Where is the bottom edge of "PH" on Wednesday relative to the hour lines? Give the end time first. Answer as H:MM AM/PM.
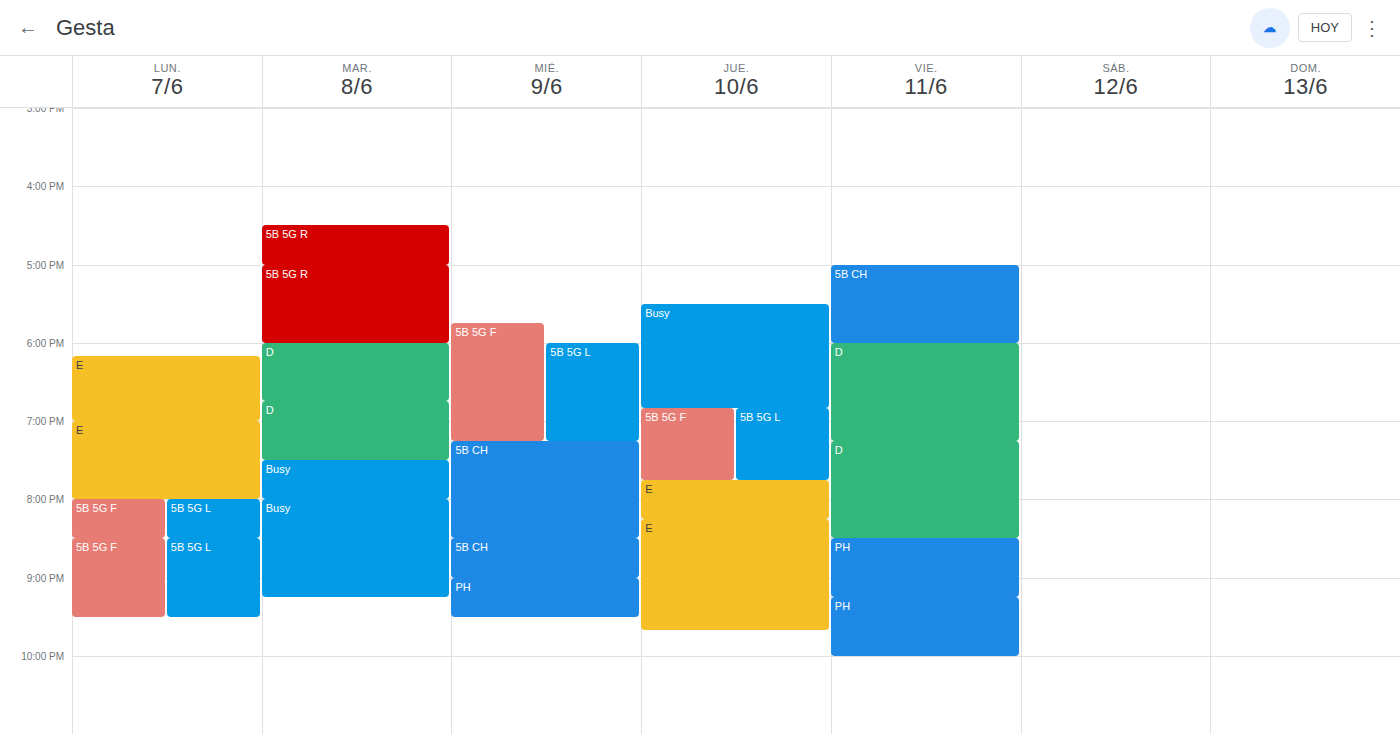
9:30 PM -- halfway between the 9 PM and 10 PM lines.